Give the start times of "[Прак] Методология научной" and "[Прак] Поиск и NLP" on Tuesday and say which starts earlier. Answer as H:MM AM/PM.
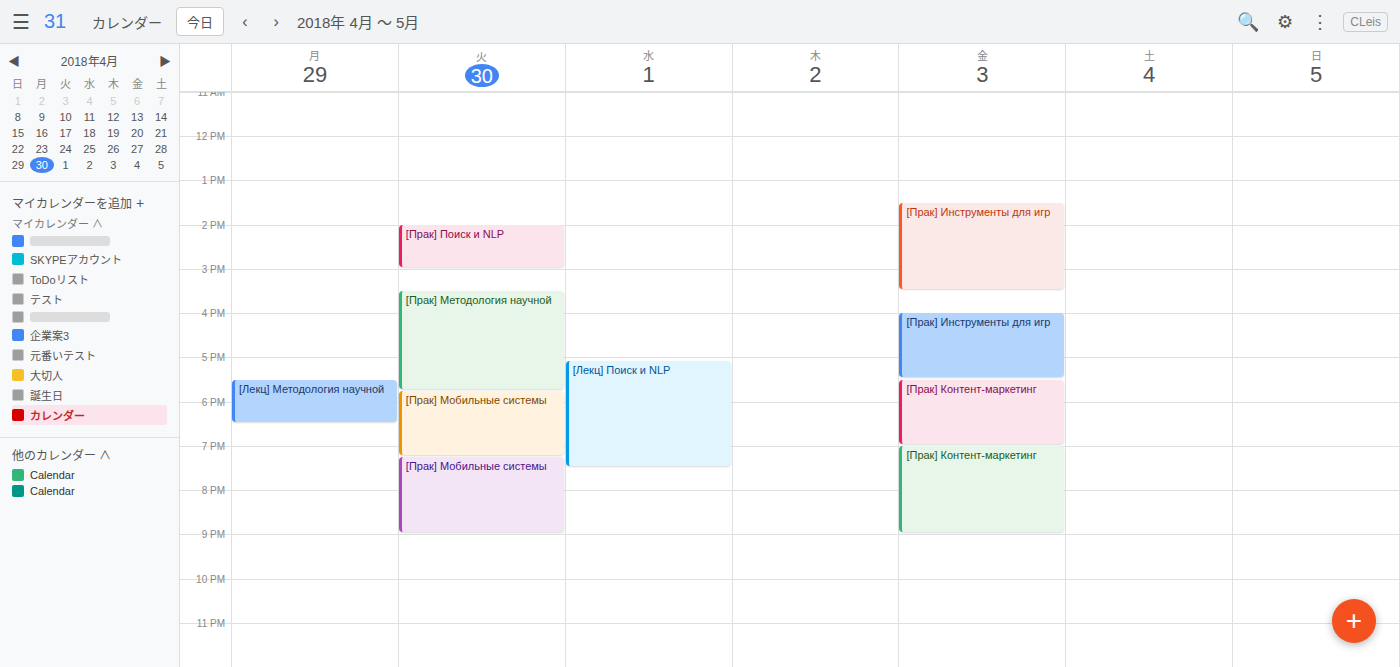
"[Прак] Поиск и NLP" 2:00 PM; "[Прак] Методология научной" 3:30 PM.